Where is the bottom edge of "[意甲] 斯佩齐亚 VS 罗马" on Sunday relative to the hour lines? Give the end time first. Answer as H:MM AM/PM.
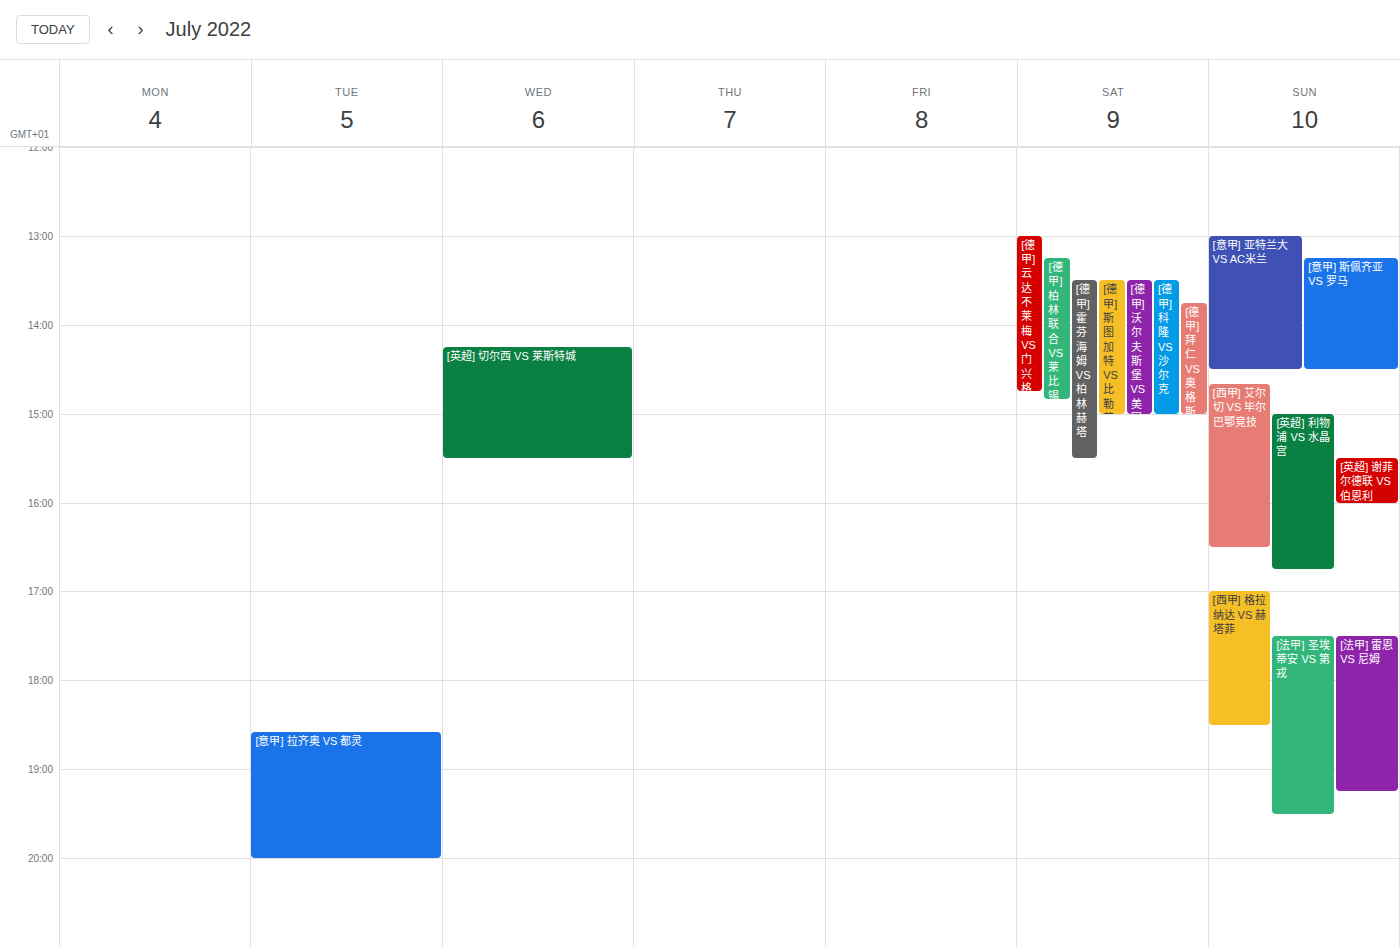
2:30 PM -- halfway between the 2 PM and 3 PM lines.